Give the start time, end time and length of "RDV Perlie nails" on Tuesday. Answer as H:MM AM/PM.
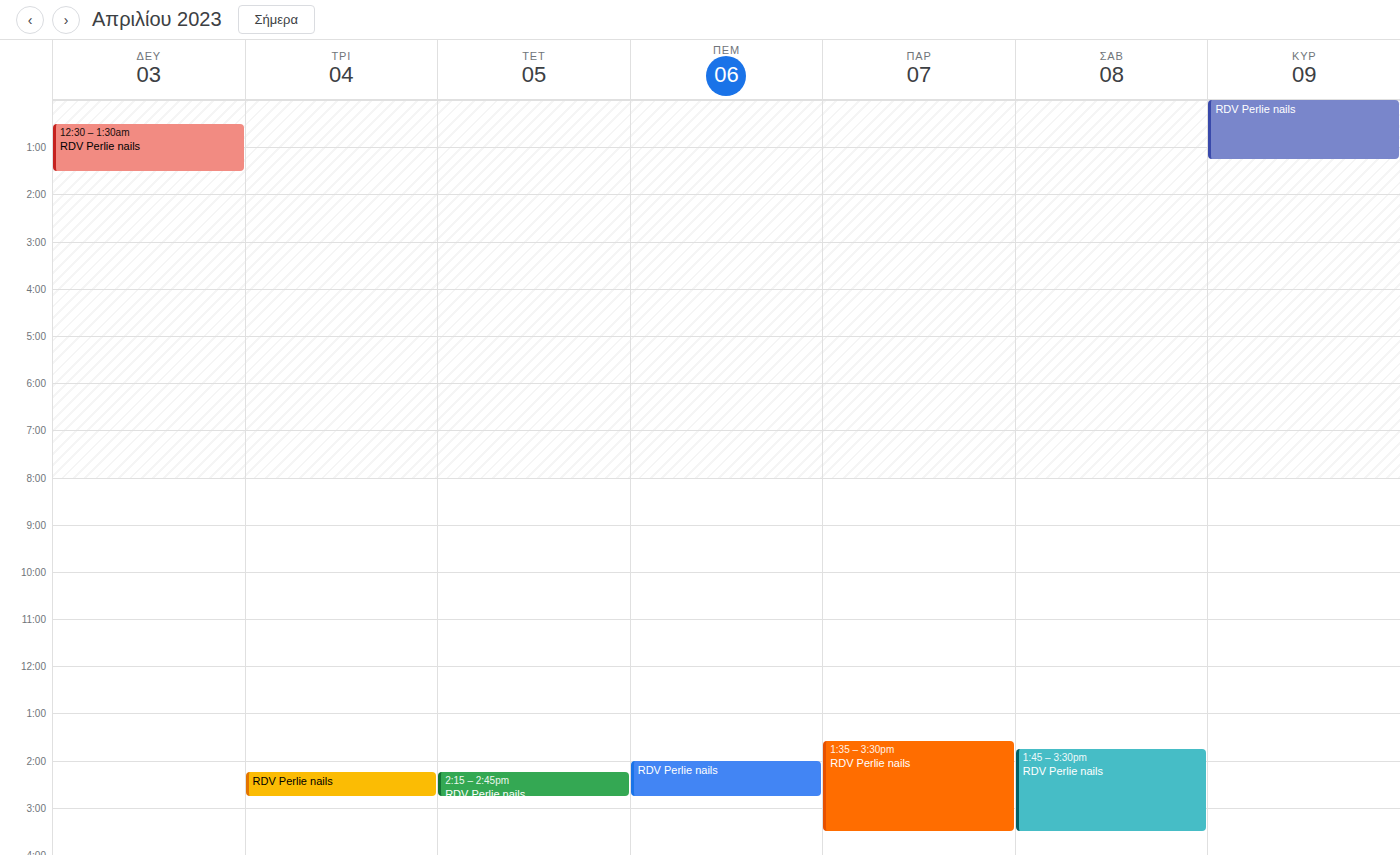
2:15 PM to 2:45 PM, 30 minutes